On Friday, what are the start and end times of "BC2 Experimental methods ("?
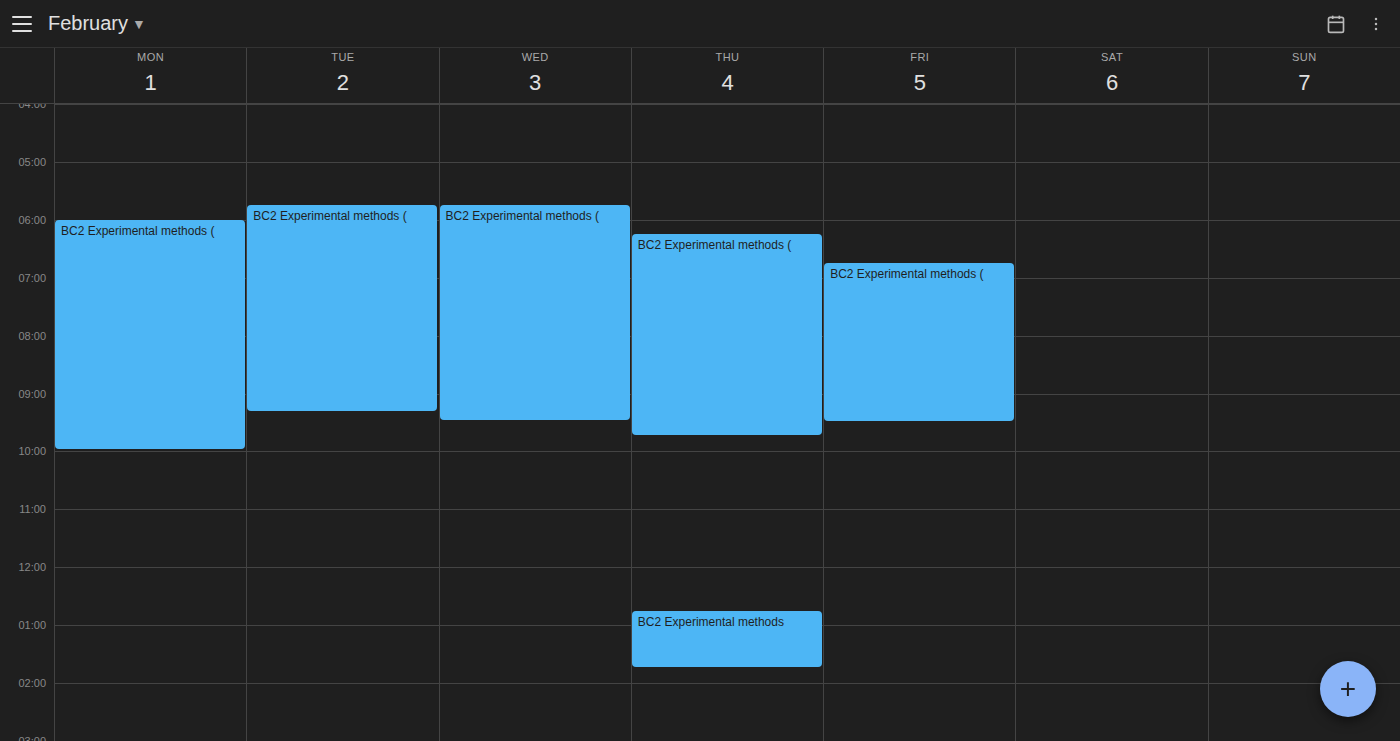
6:45 AM to 9:30 AM